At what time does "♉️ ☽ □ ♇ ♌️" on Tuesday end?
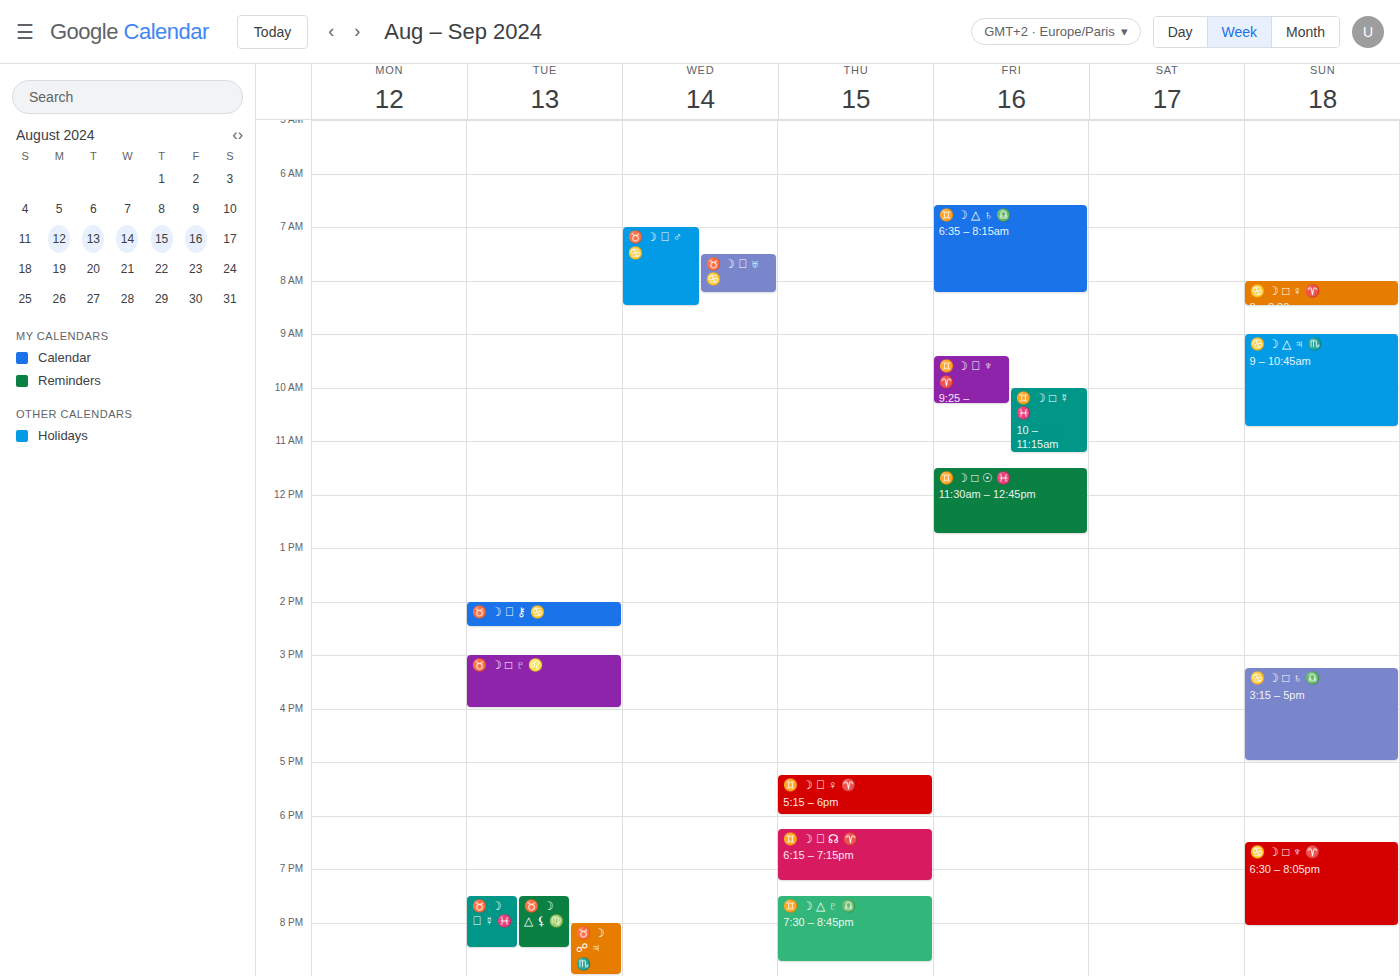
16:00